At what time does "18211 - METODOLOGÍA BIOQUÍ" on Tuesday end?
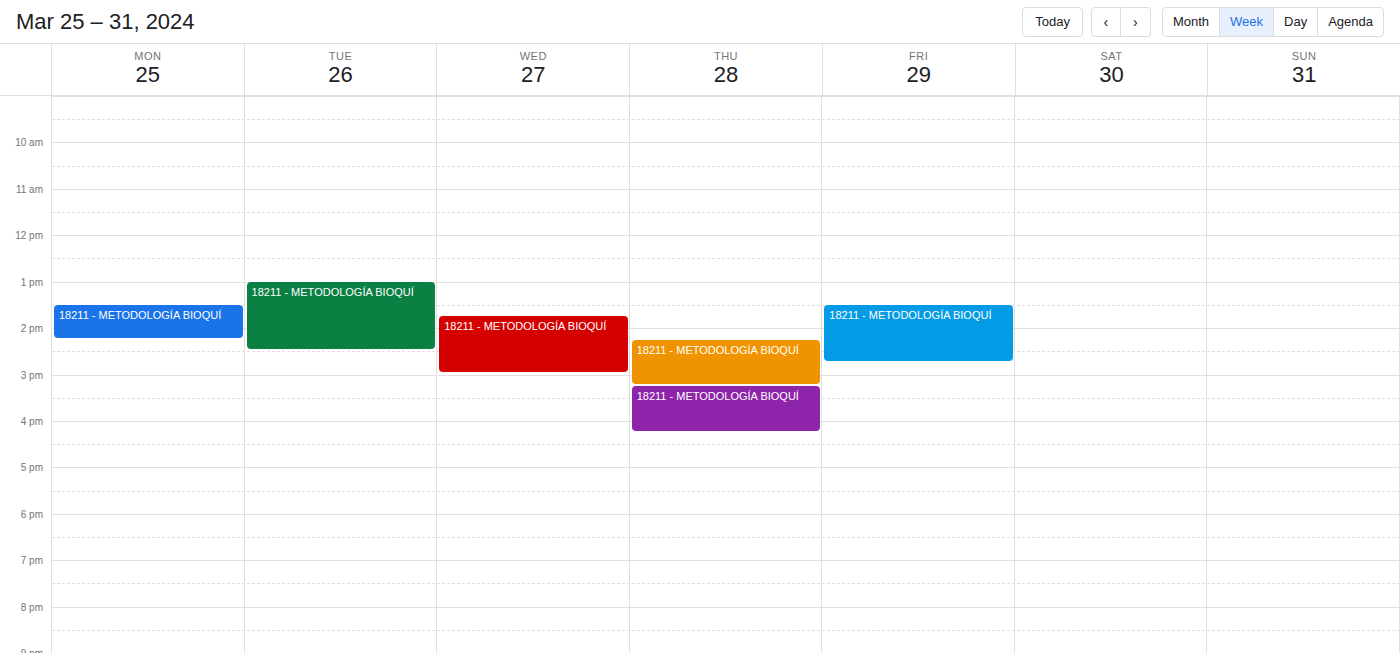
2:30 PM